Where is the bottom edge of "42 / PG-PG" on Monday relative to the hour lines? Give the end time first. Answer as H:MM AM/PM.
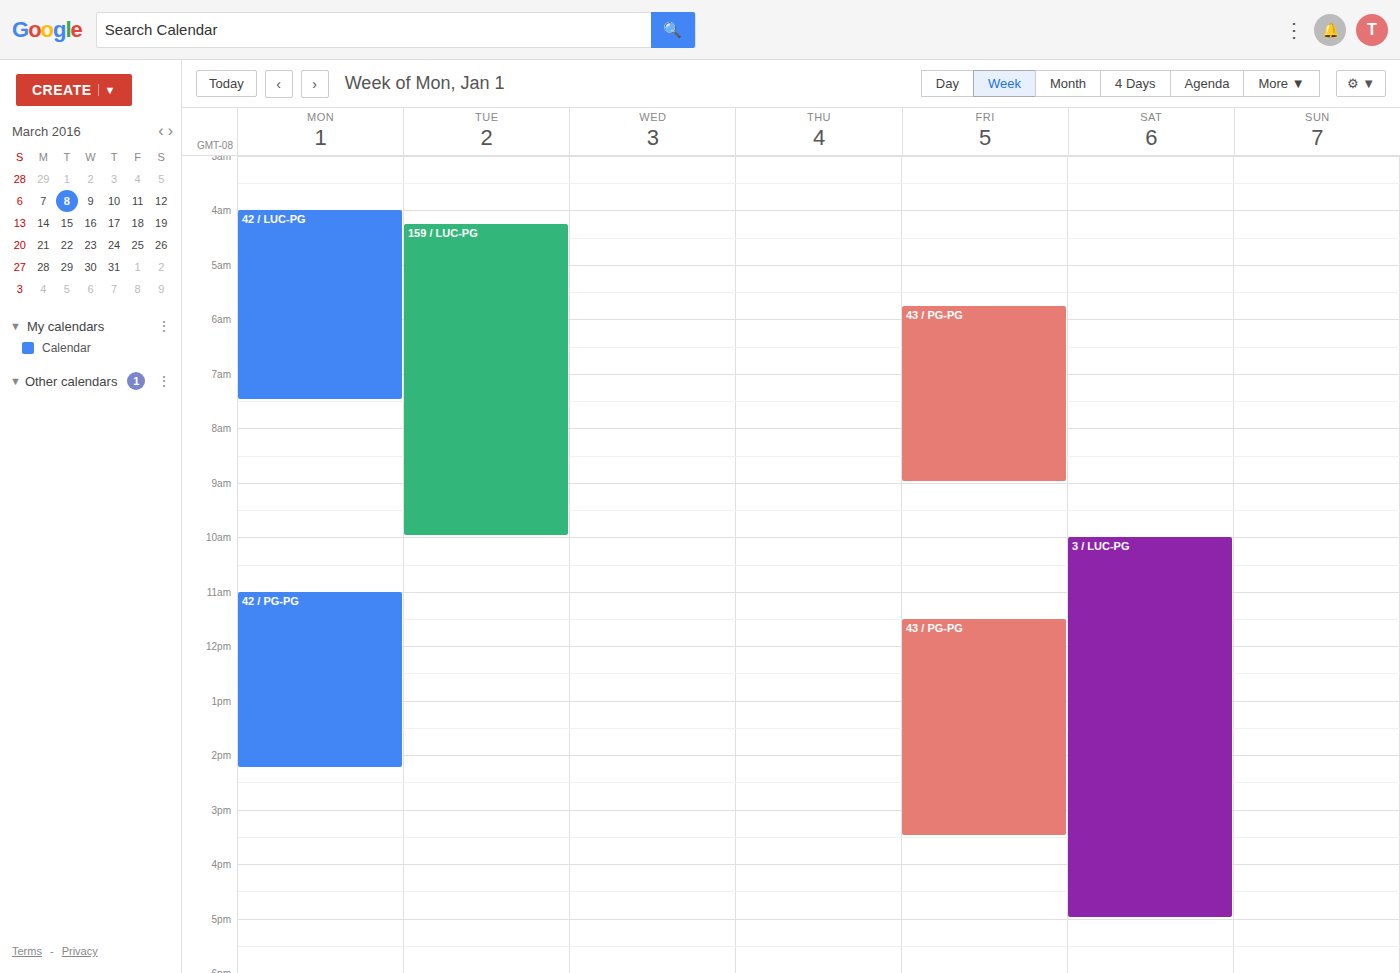
2:15 PM -- neither: a quarter of the way from the 2 PM line to the 3 PM line.